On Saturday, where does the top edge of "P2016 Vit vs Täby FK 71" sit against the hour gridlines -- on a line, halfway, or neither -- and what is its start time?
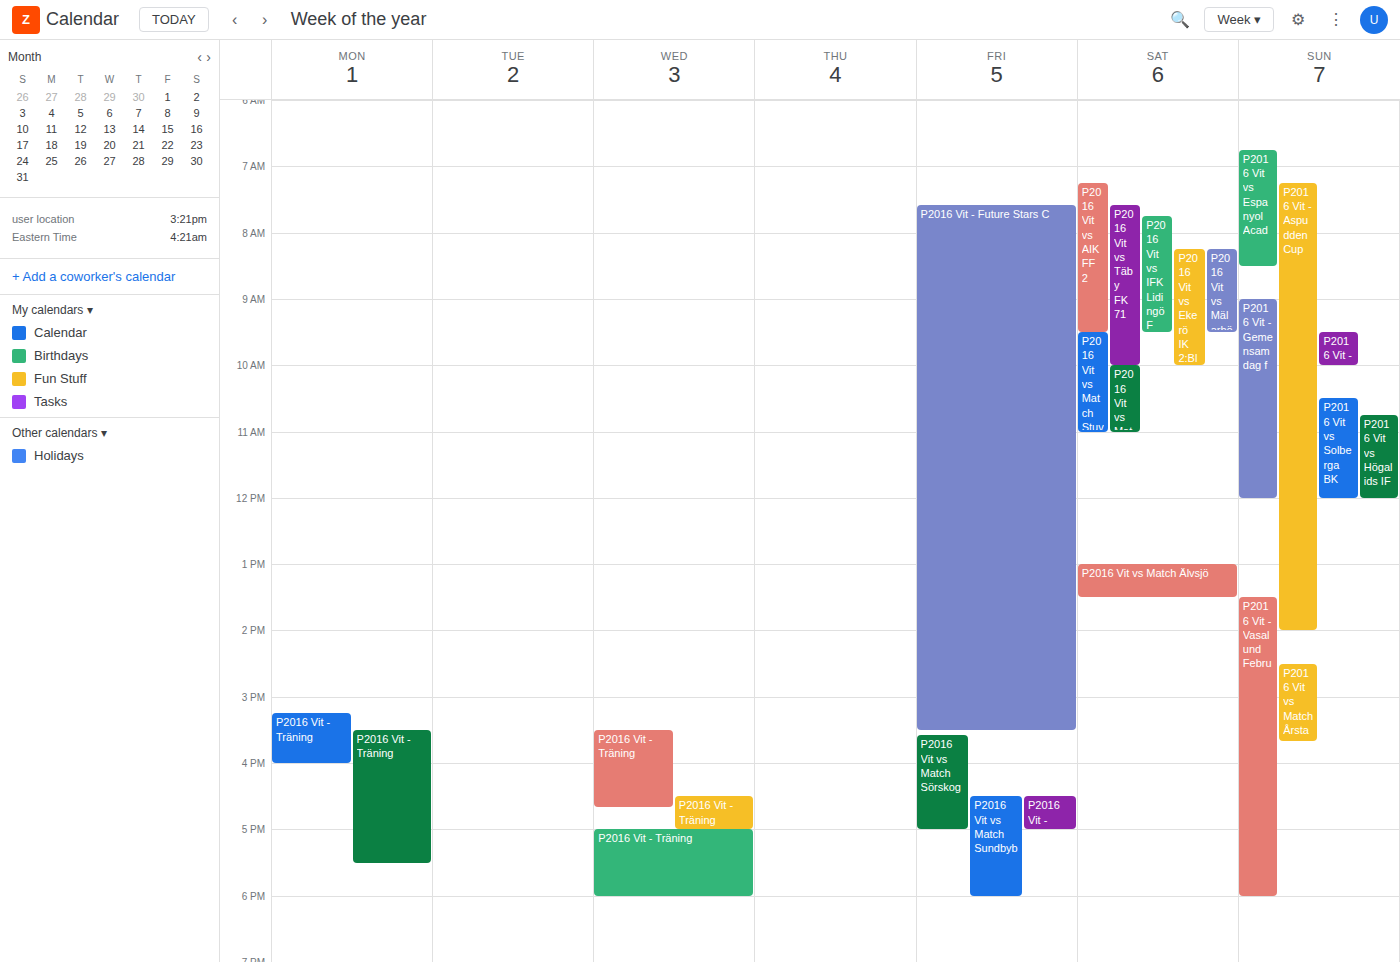
7:35 AM -- neither: 35 minutes below the 7 AM line and 25 minutes above the 8 AM line.